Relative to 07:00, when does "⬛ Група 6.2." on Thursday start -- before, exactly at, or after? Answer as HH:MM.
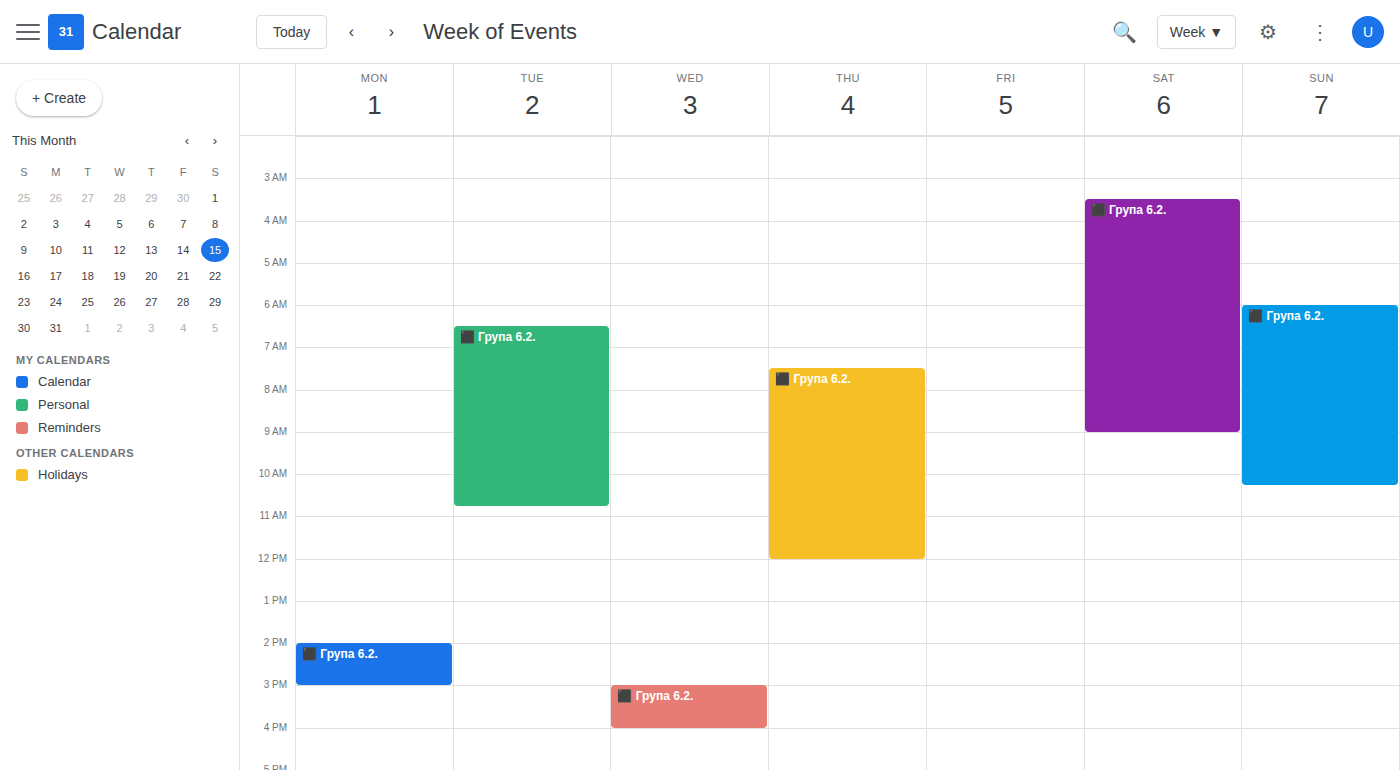
07:30 -- after 07:00, 30 minutes below the 07:00 line.